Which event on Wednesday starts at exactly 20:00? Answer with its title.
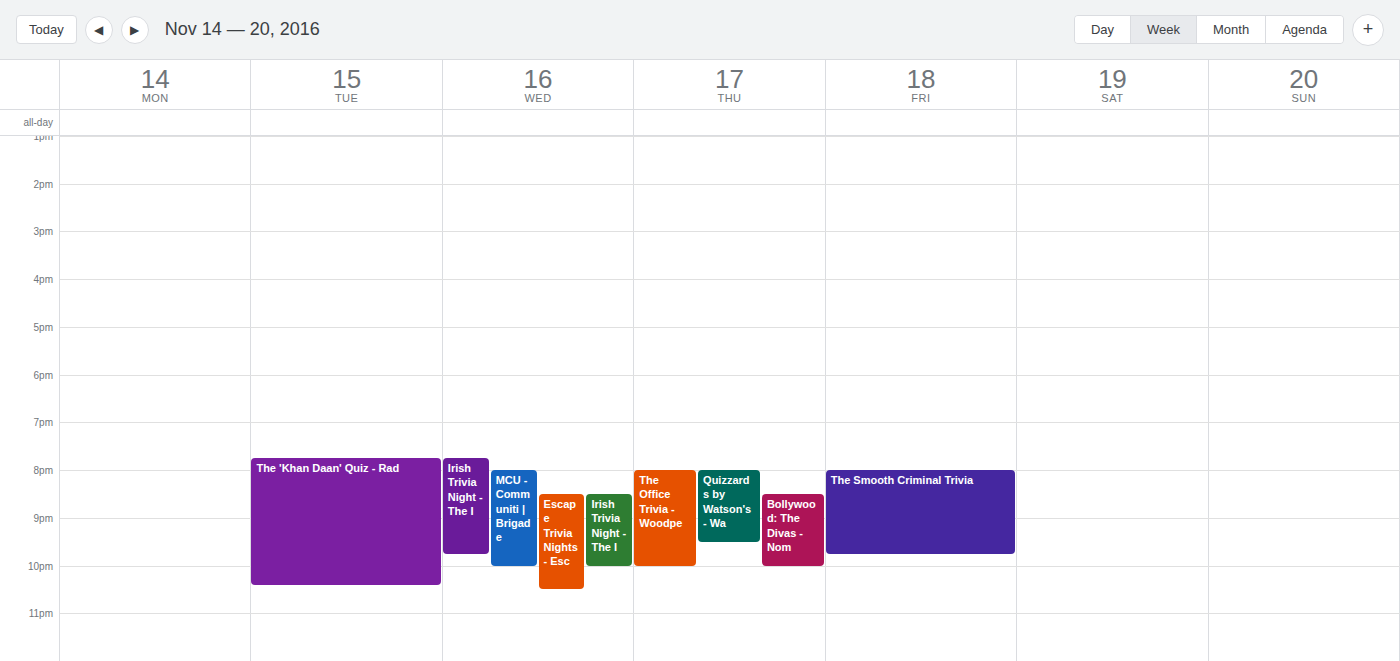
"MCU - Communiti | Brigade"